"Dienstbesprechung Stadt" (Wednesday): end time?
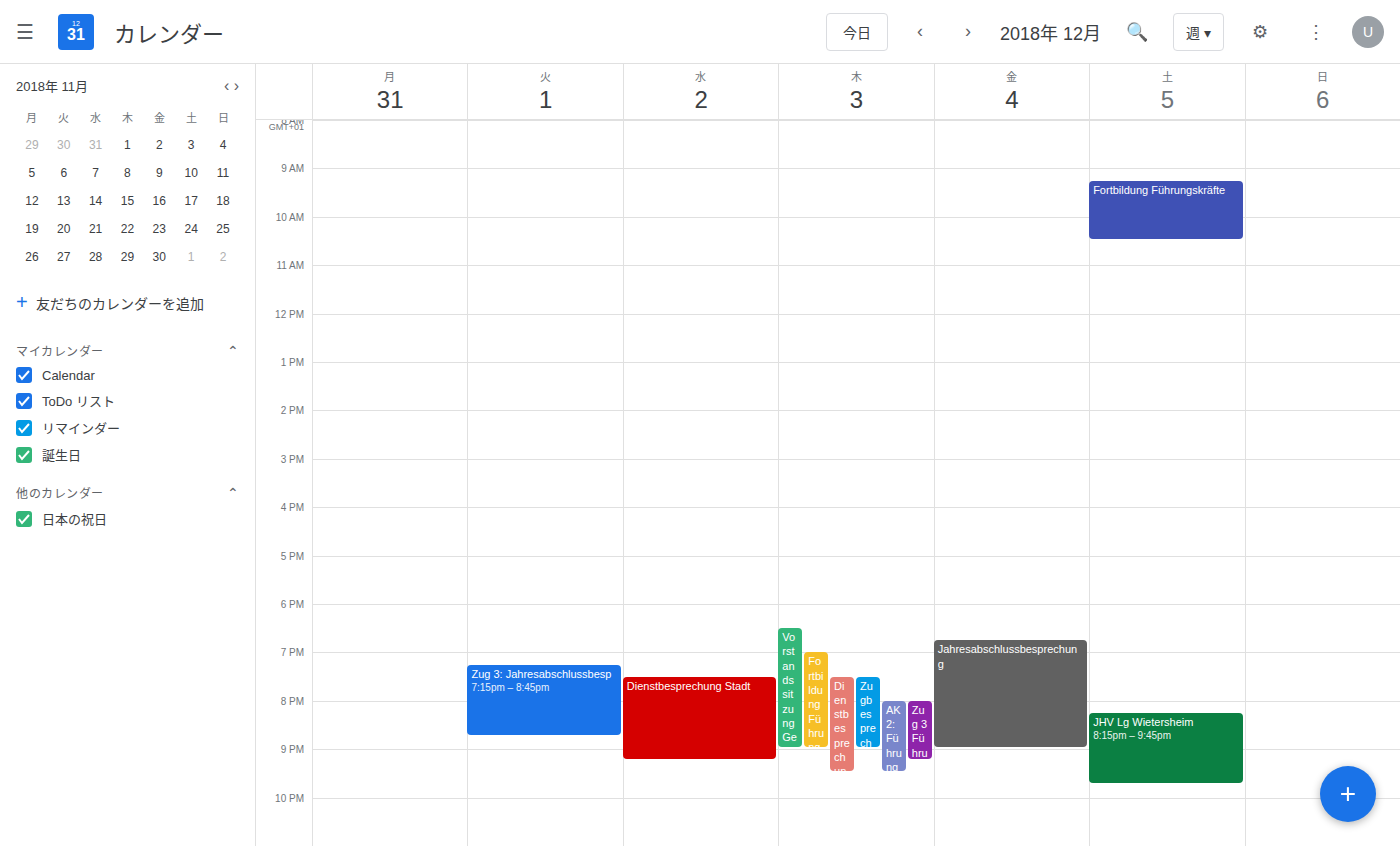
9:15 PM